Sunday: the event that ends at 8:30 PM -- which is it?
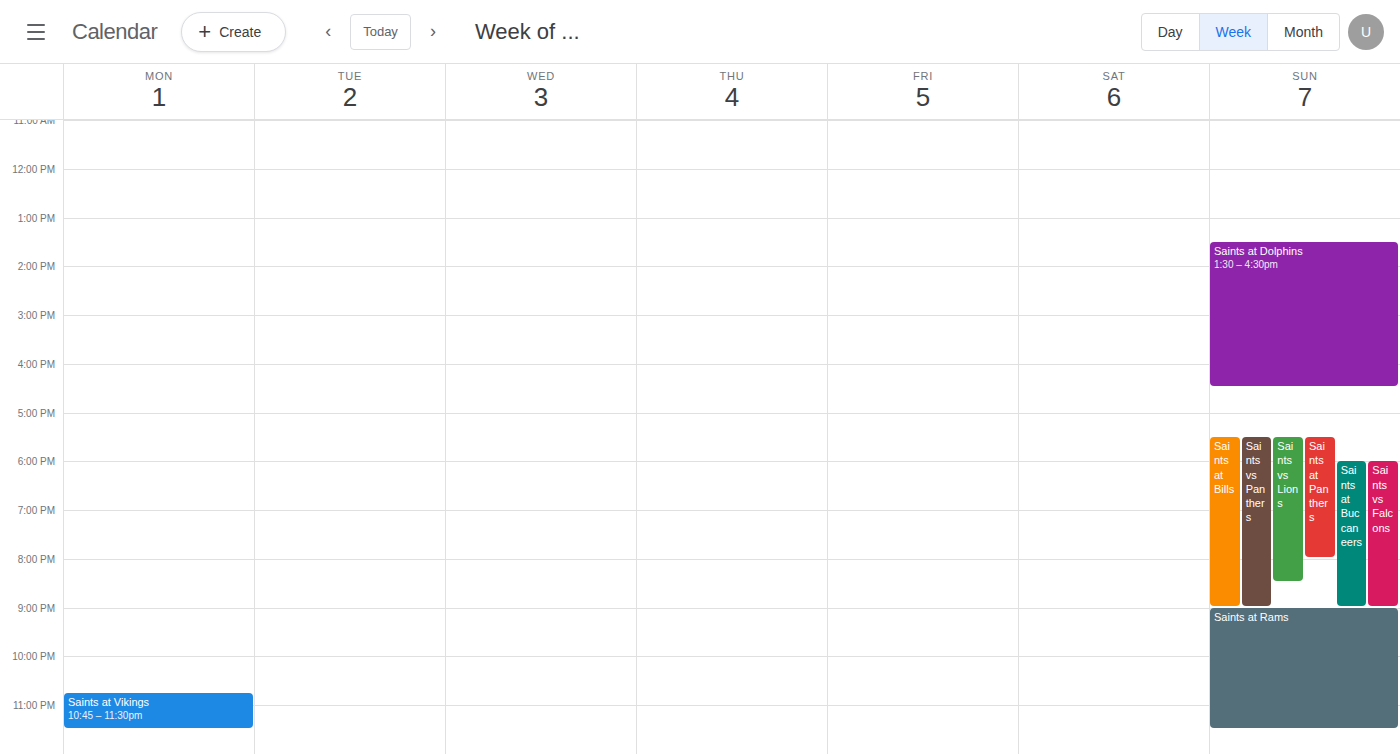
"Saints vs Lions"